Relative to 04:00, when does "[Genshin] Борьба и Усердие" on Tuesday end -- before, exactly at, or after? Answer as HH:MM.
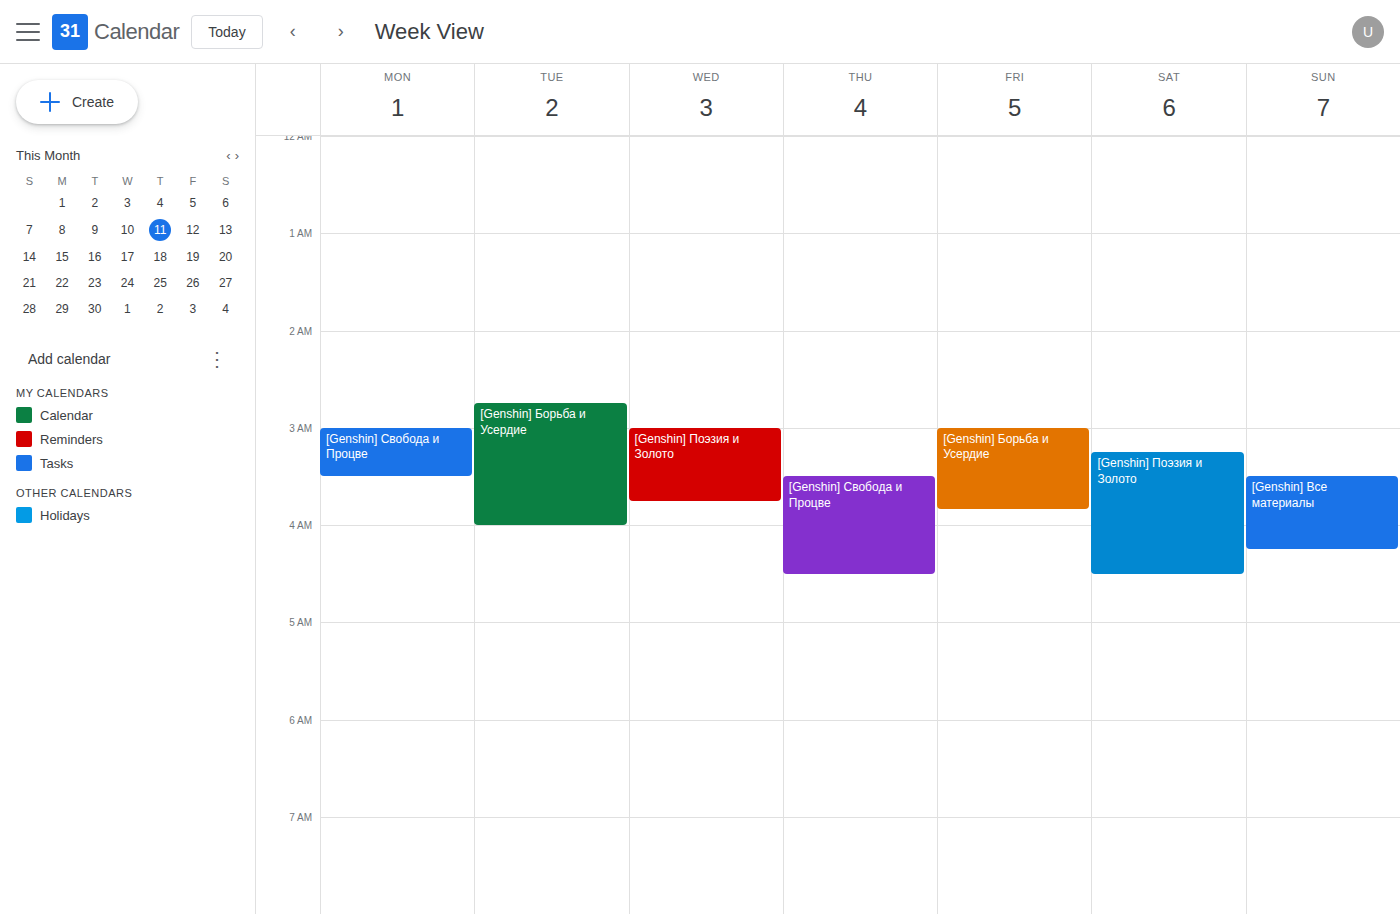
04:00 -- exactly at 04:00, on the 04:00 line.